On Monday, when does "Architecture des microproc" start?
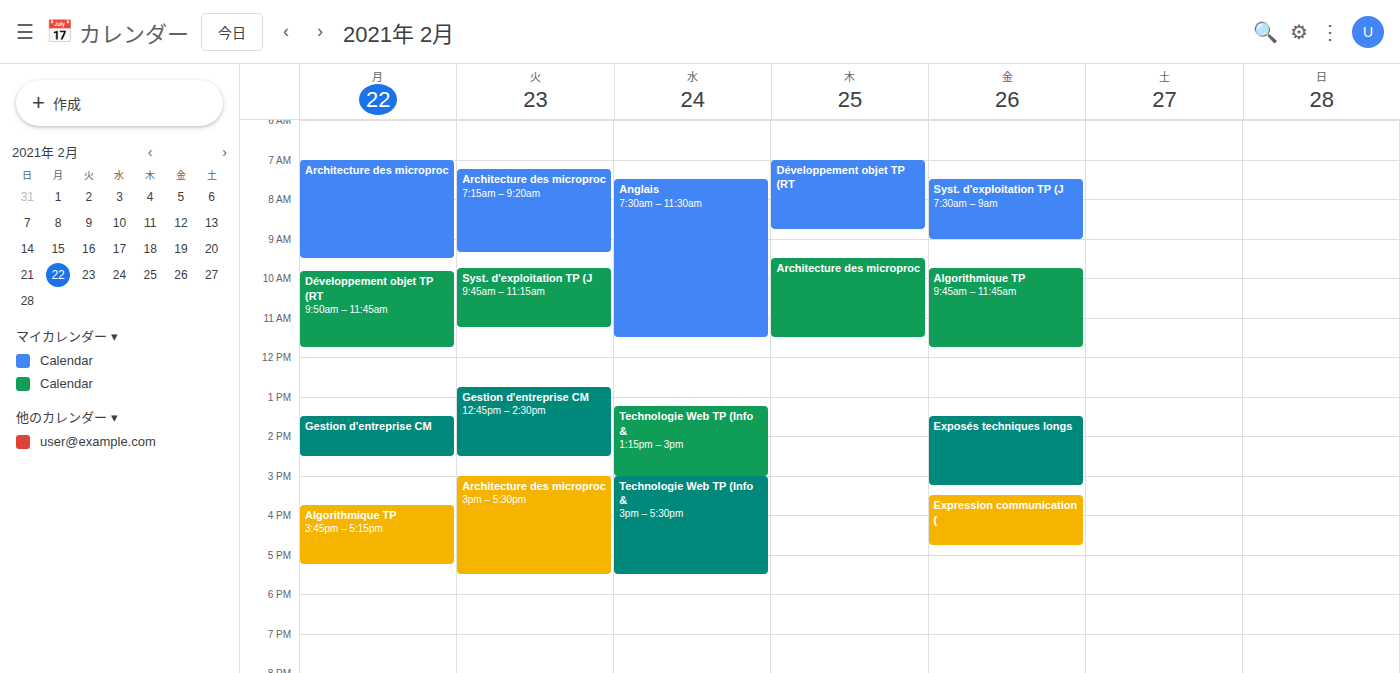
7:00 AM